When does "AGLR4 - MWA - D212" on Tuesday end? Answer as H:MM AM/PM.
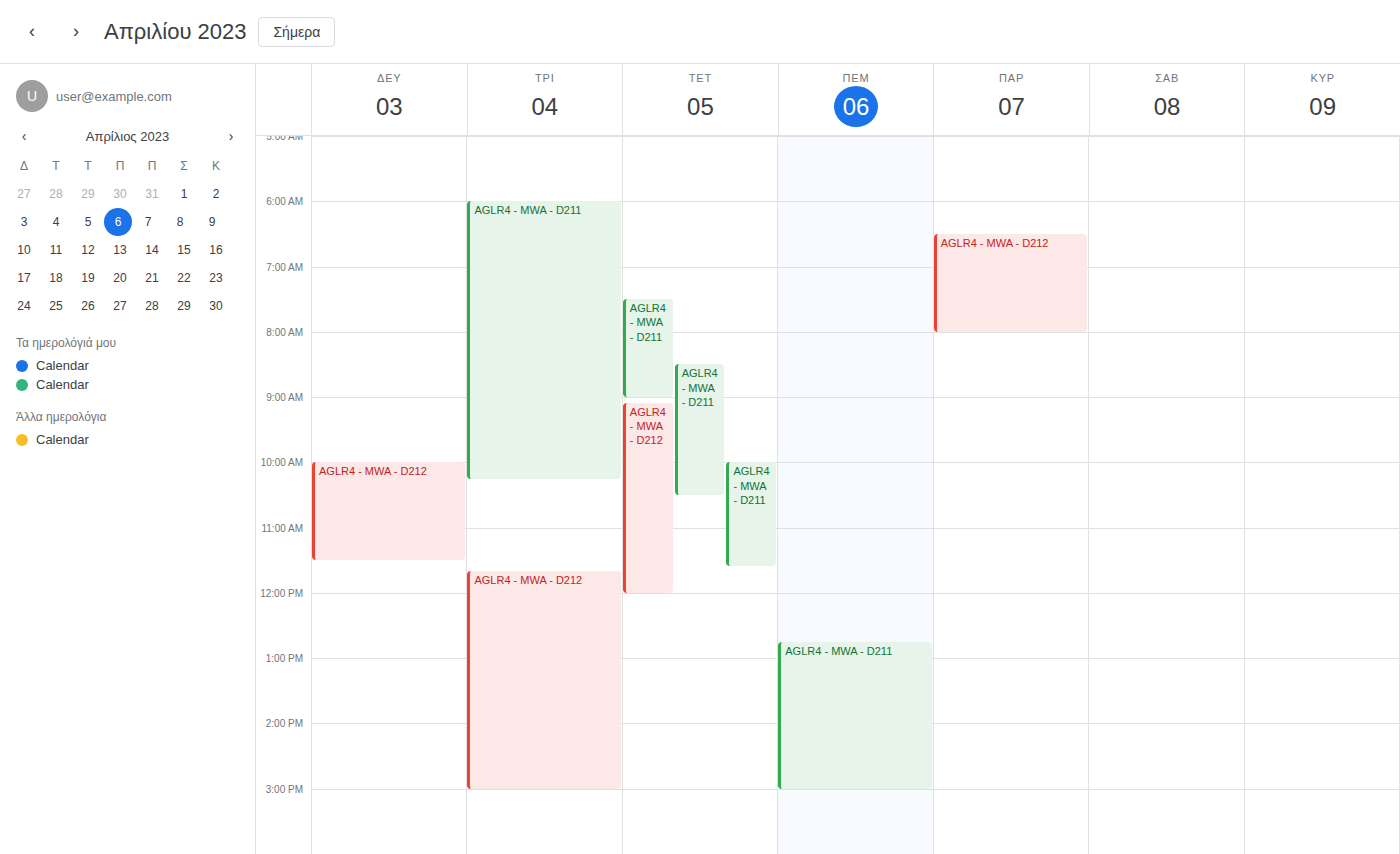
3:00 PM